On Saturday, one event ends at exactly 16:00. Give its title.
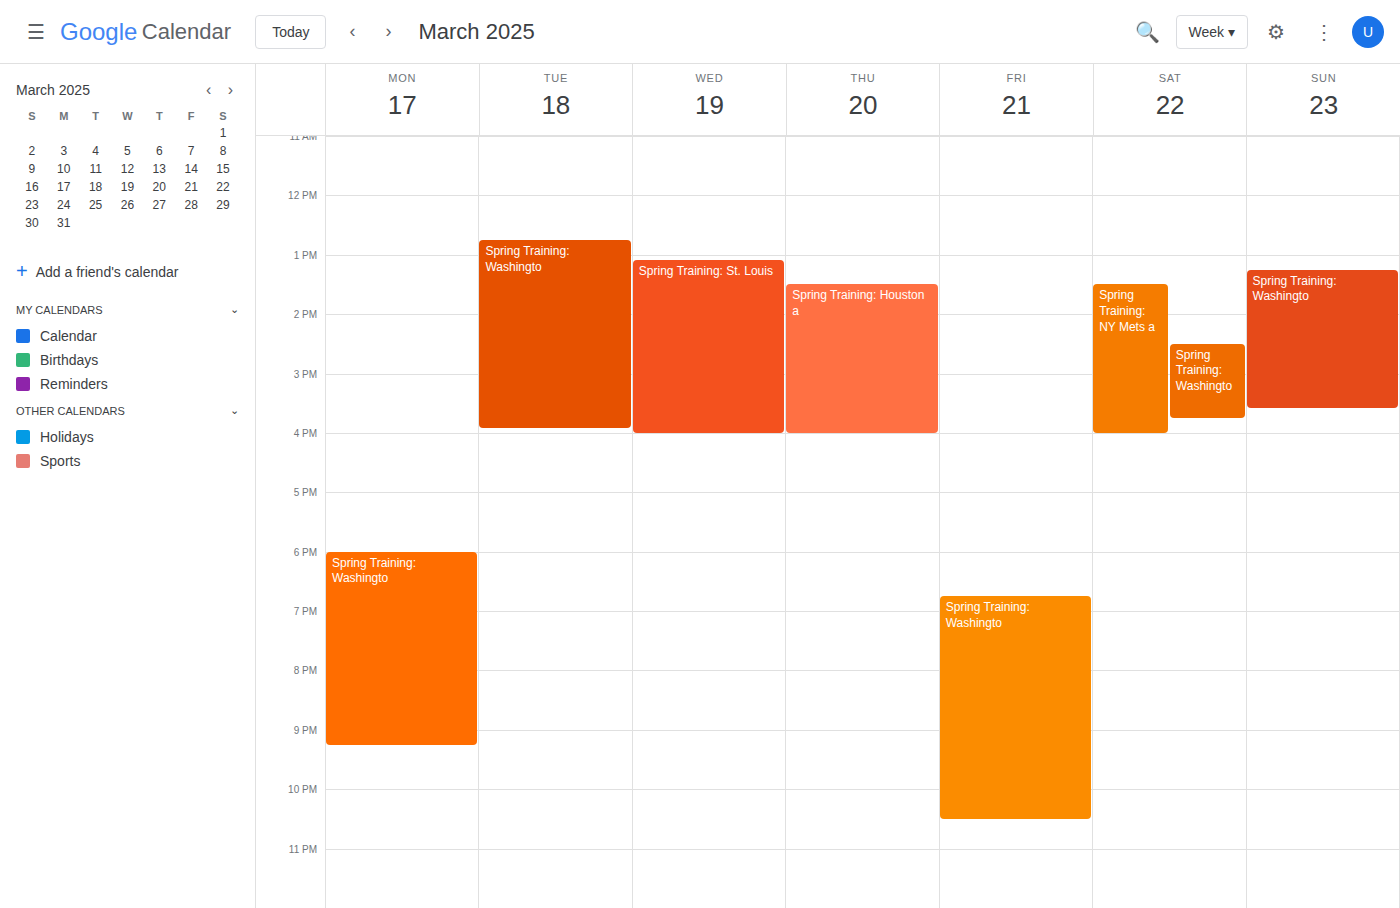
"Spring Training: NY Mets a"